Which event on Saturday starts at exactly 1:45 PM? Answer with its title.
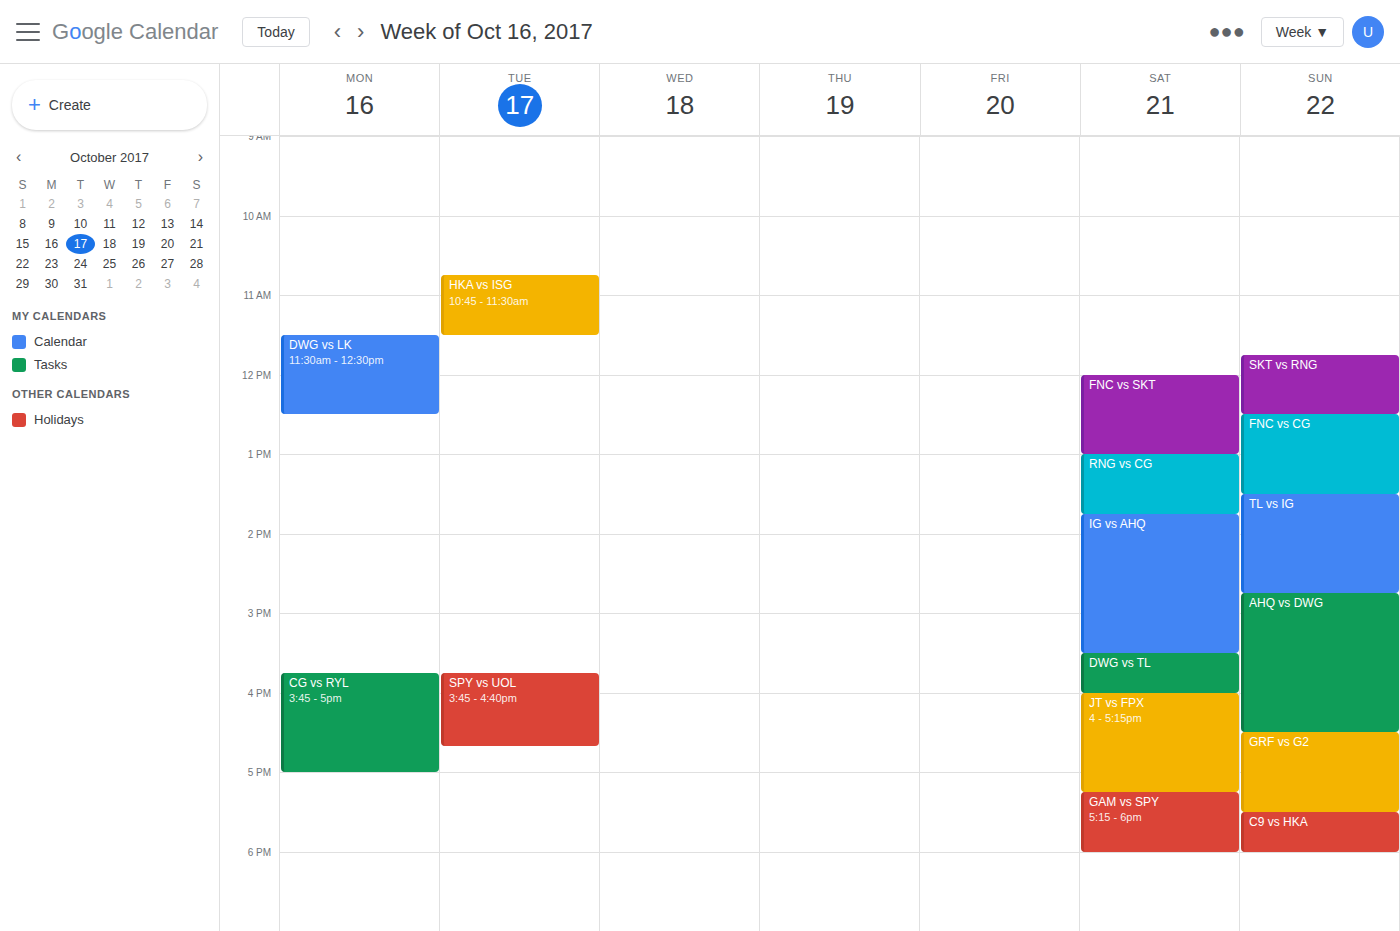
"IG vs AHQ"